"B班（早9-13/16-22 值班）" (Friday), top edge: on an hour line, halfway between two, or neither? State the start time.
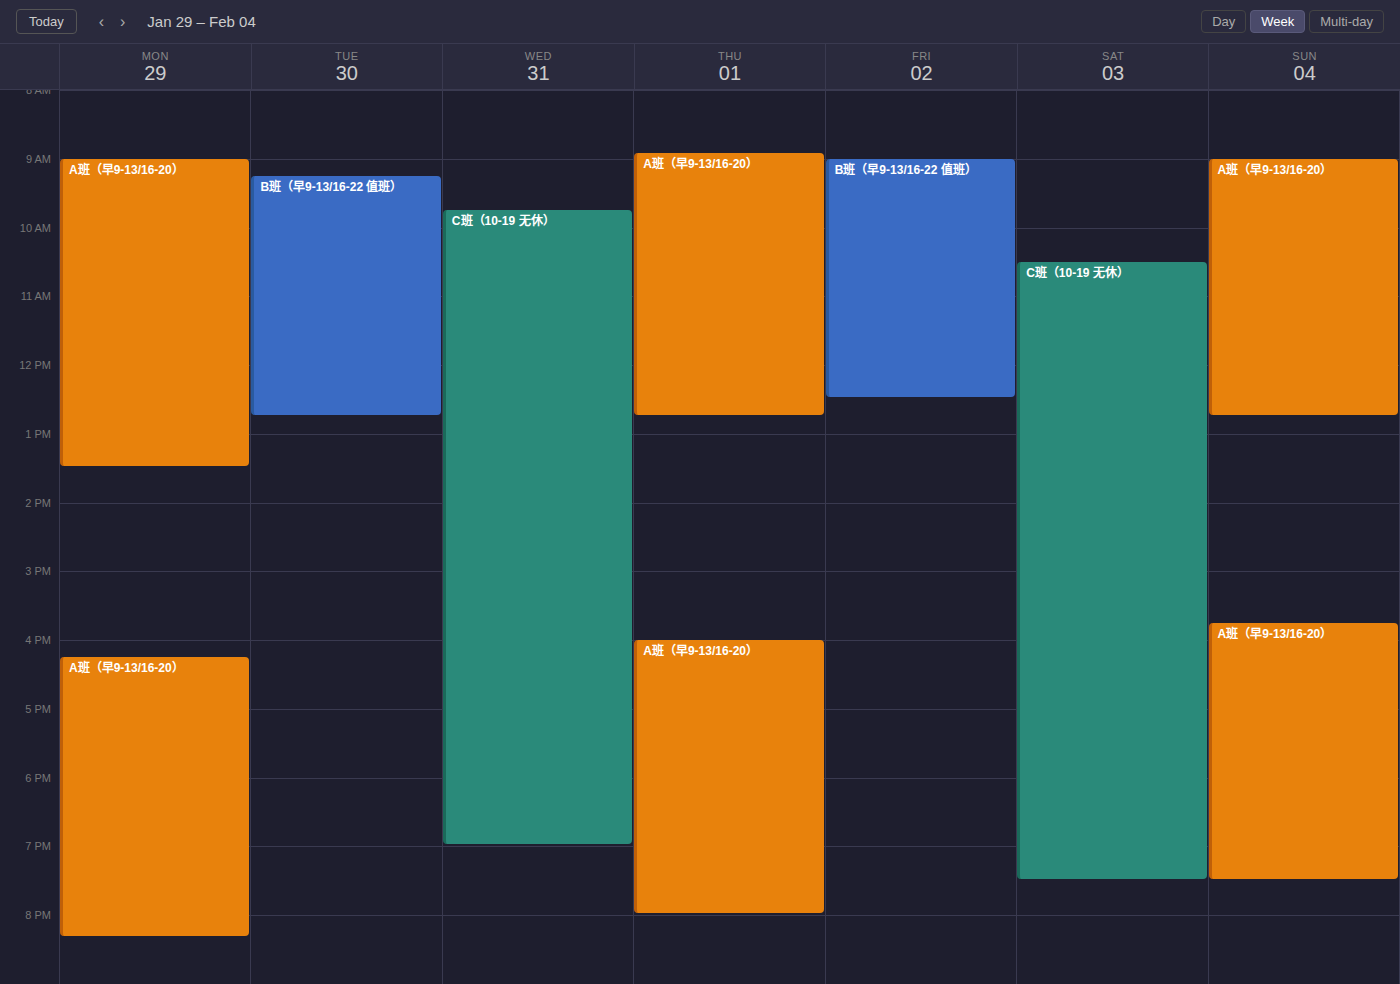
9:00 AM -- exactly on the 9 AM line.